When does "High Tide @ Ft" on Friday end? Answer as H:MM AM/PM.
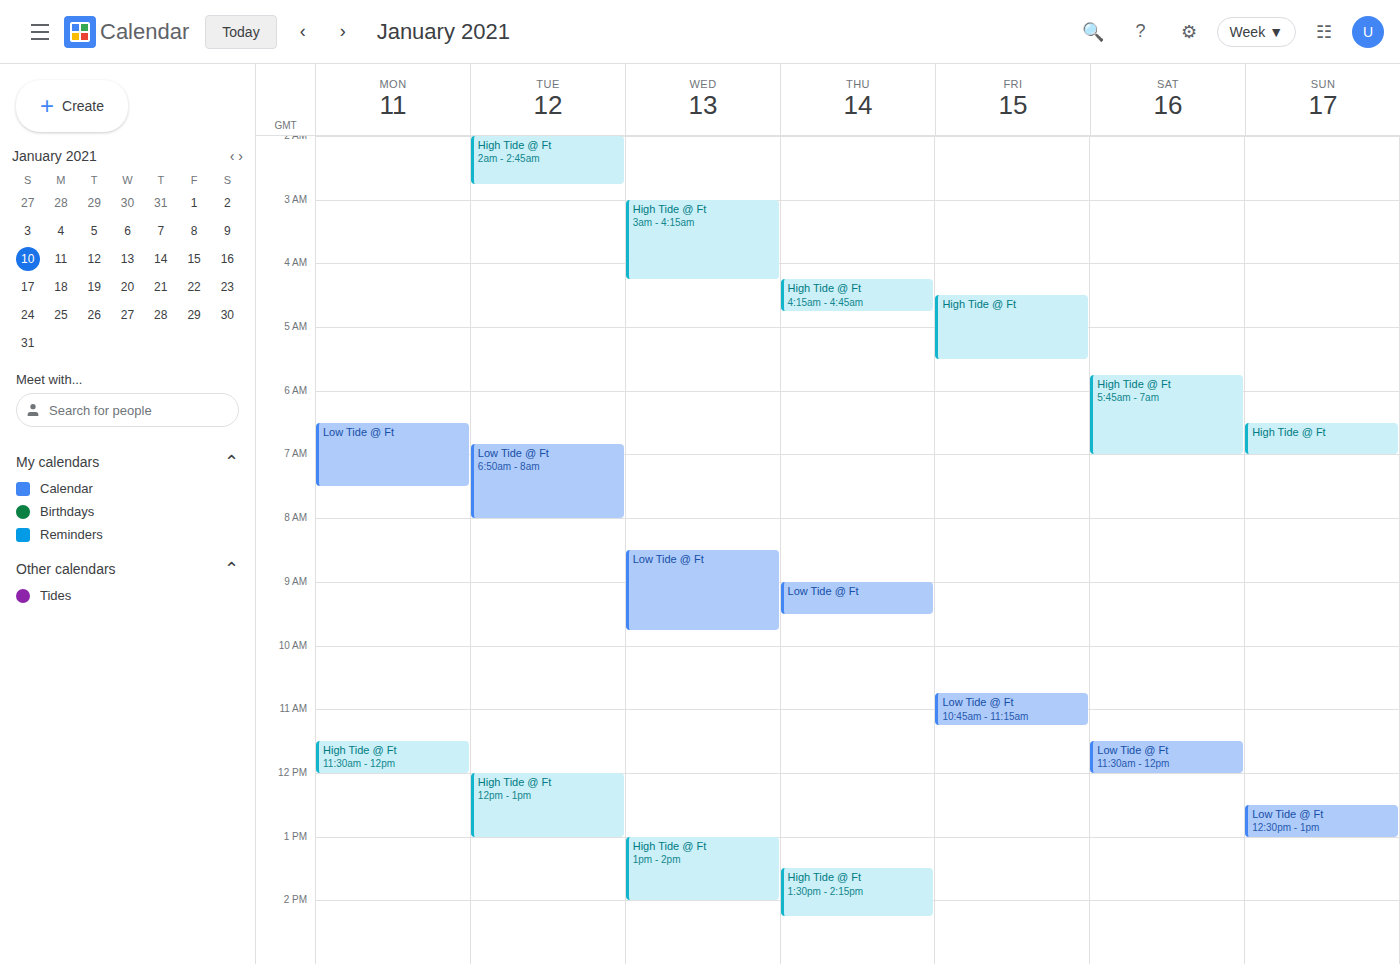
5:30 AM